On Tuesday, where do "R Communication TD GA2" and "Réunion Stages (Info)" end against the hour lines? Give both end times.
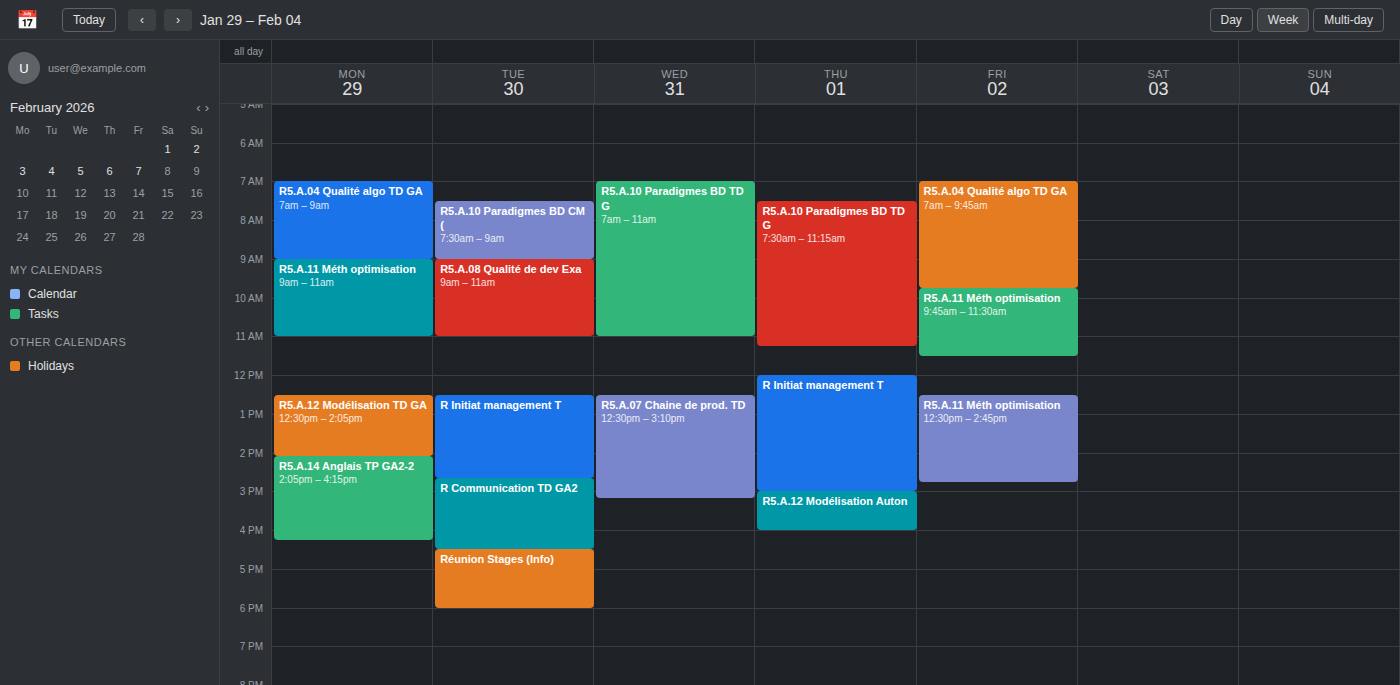
"R Communication TD GA2": 4:30 PM, halfway between the 4 PM and 5 PM lines. "Réunion Stages (Info)": 6:00 PM, exactly on the 6 PM line.